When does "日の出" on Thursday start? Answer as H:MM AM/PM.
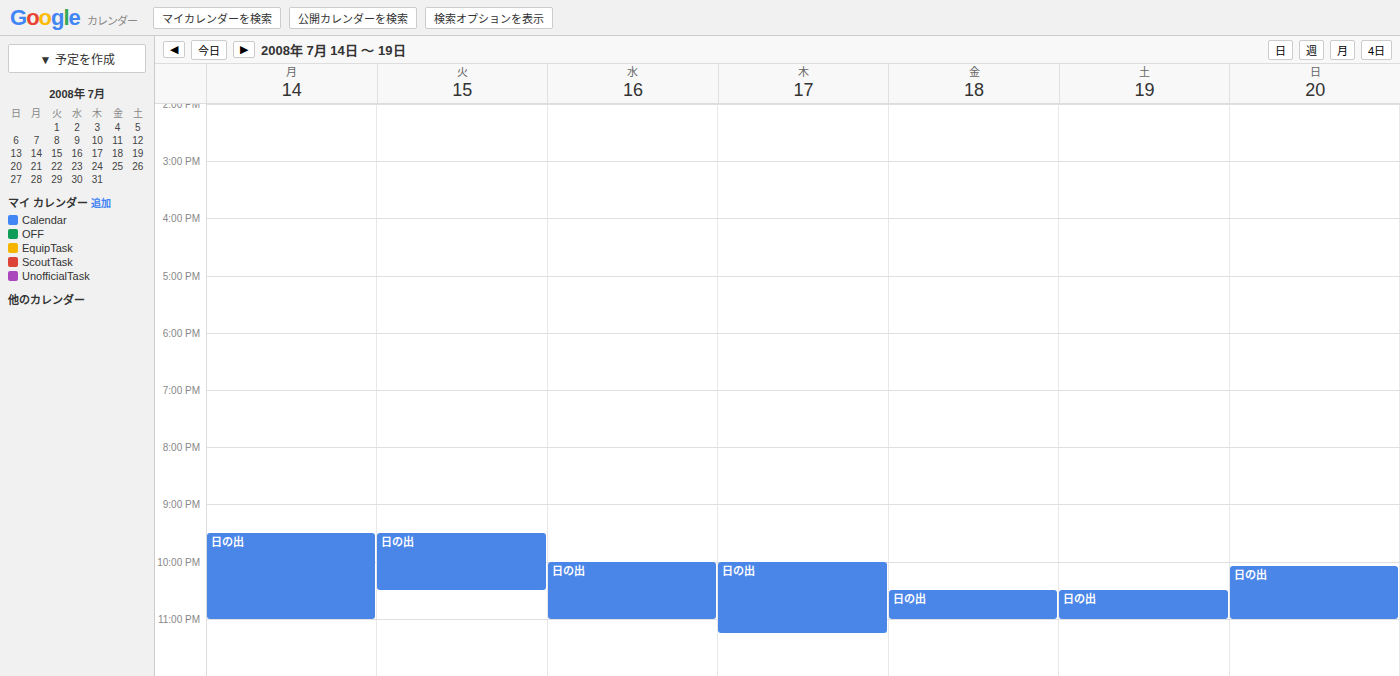
10:00 PM